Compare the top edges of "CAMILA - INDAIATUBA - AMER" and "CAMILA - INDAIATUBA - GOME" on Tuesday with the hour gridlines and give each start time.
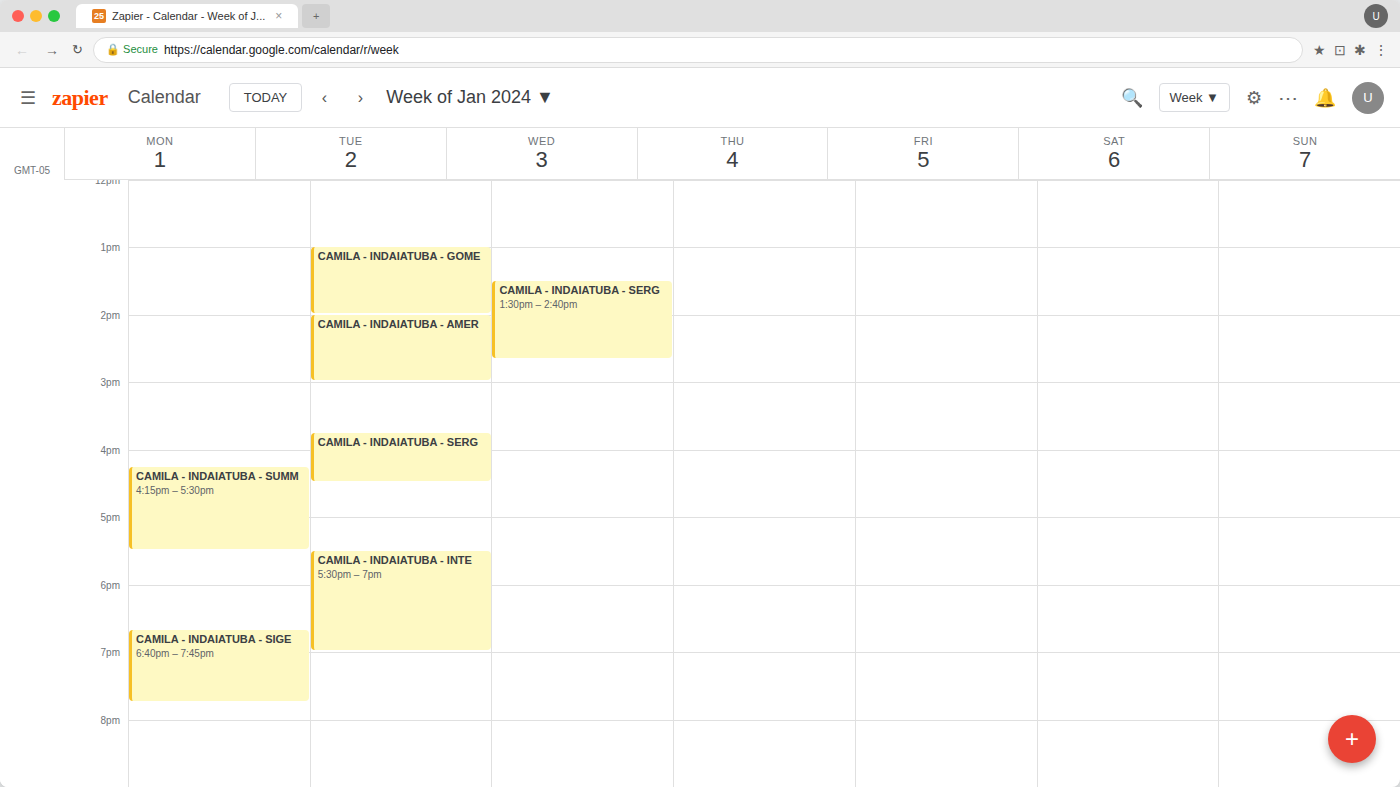
"CAMILA - INDAIATUBA - AMER": 2:00 PM, exactly on the 2 PM line. "CAMILA - INDAIATUBA - GOME": 1:00 PM, exactly on the 1 PM line.